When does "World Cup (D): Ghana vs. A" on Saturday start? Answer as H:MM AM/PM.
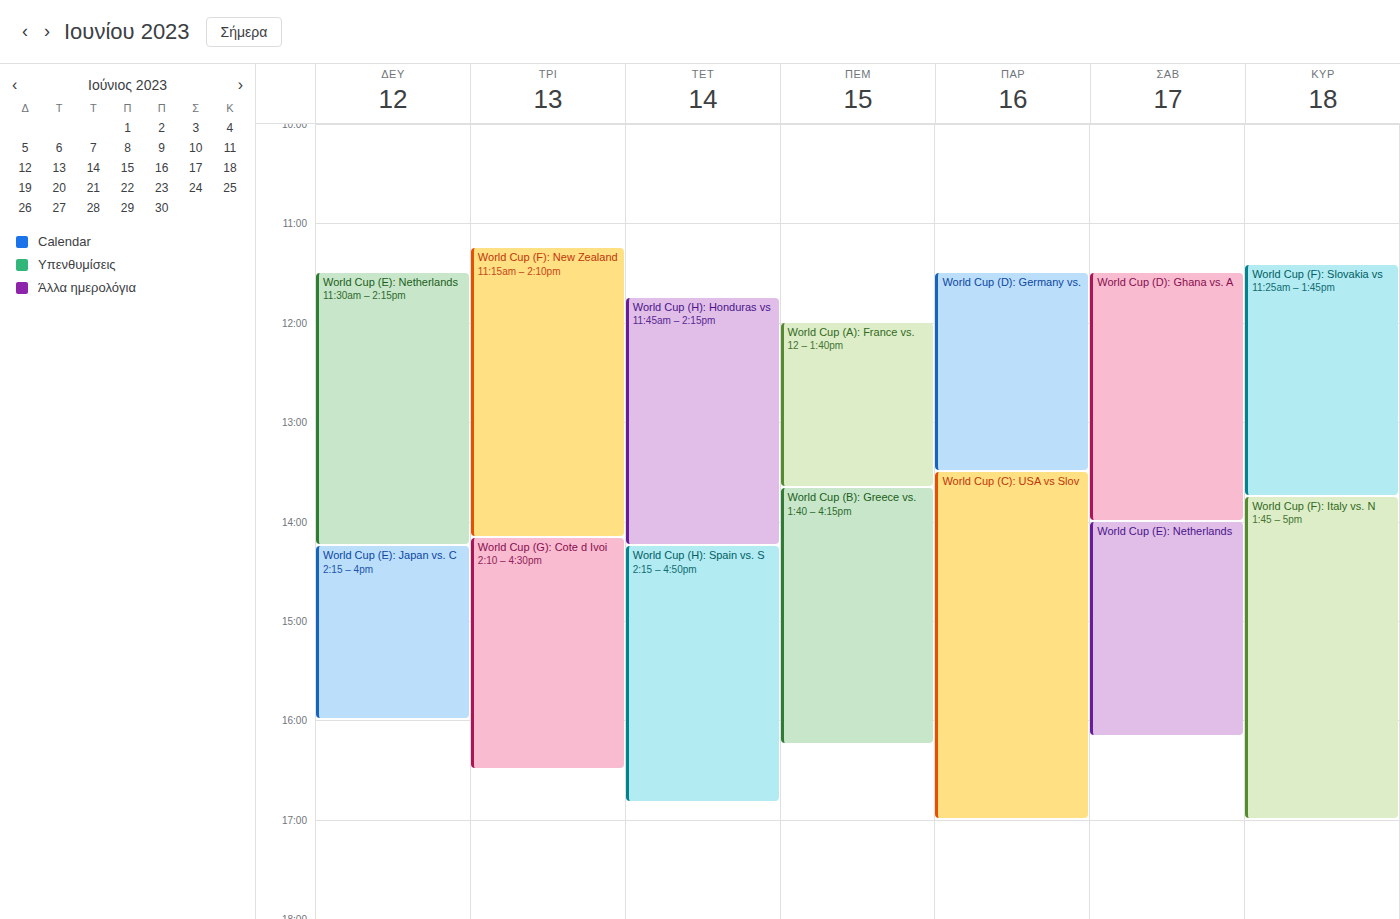
11:30 AM